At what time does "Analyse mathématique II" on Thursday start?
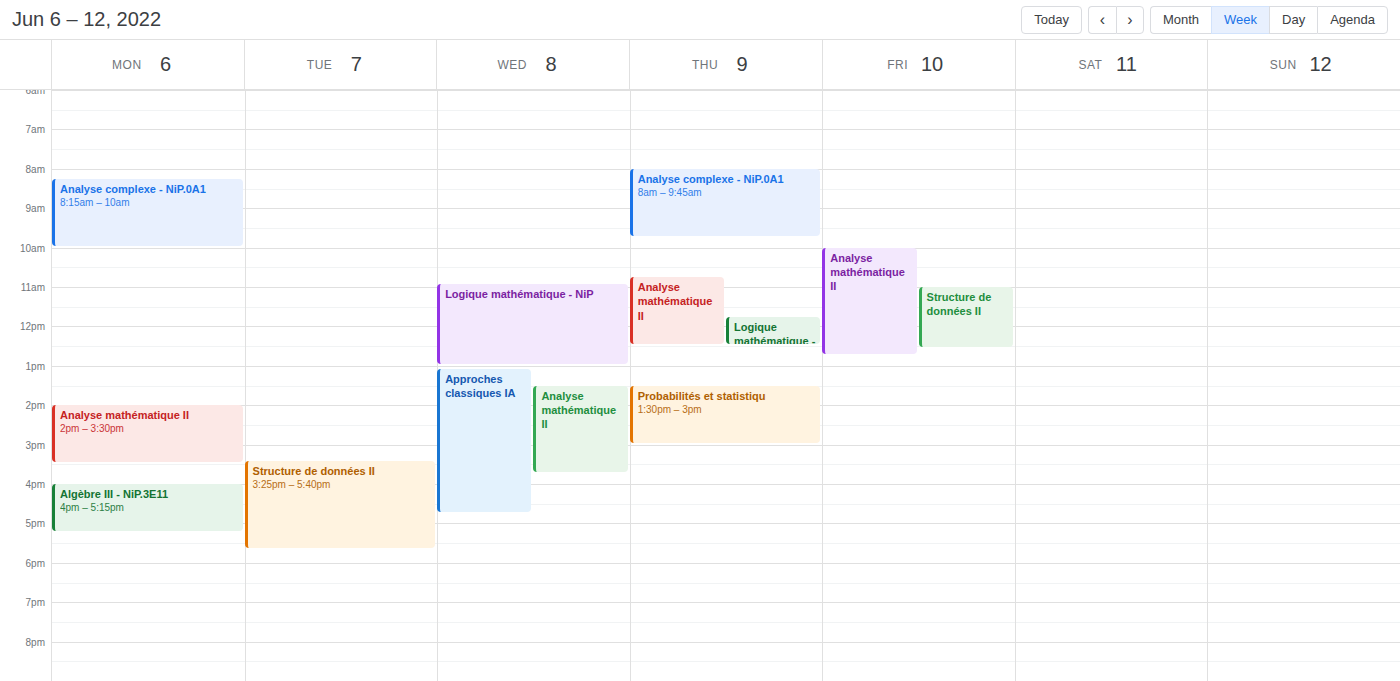
10:45